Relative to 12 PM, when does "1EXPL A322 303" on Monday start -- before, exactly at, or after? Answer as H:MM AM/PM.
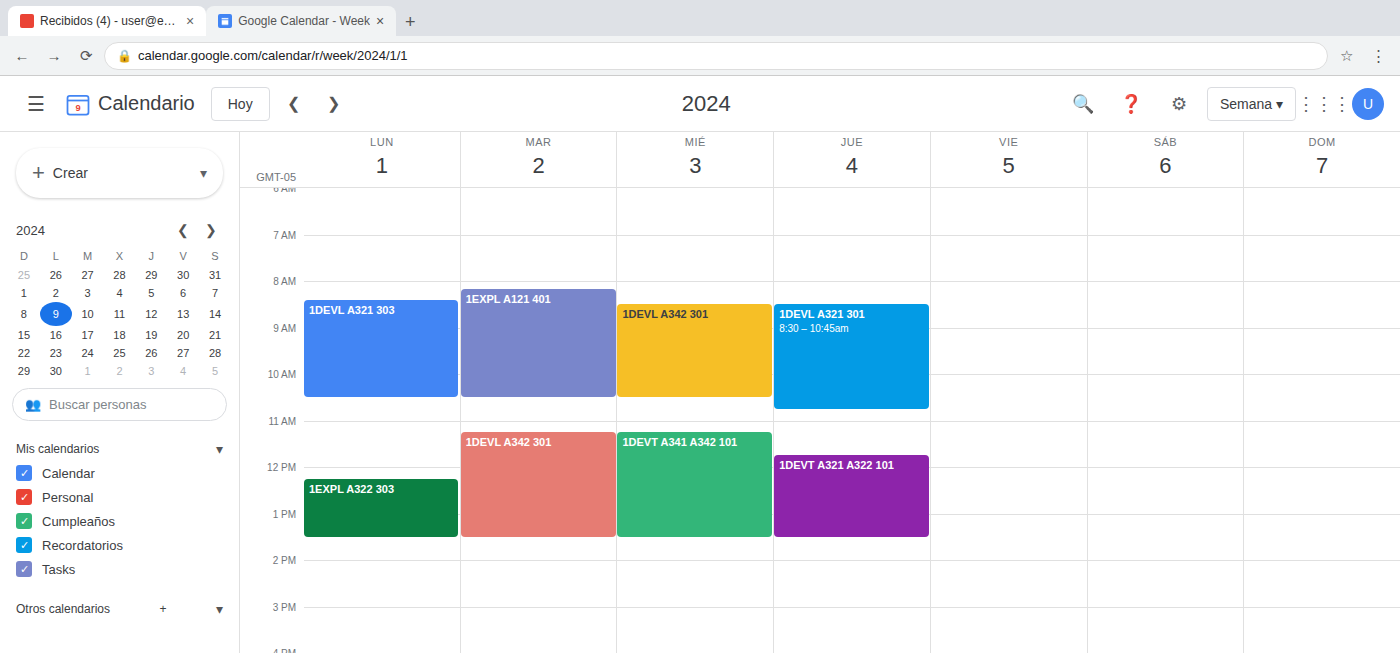
12:15 PM -- after 12 PM, 15 minutes below the 12 PM line.